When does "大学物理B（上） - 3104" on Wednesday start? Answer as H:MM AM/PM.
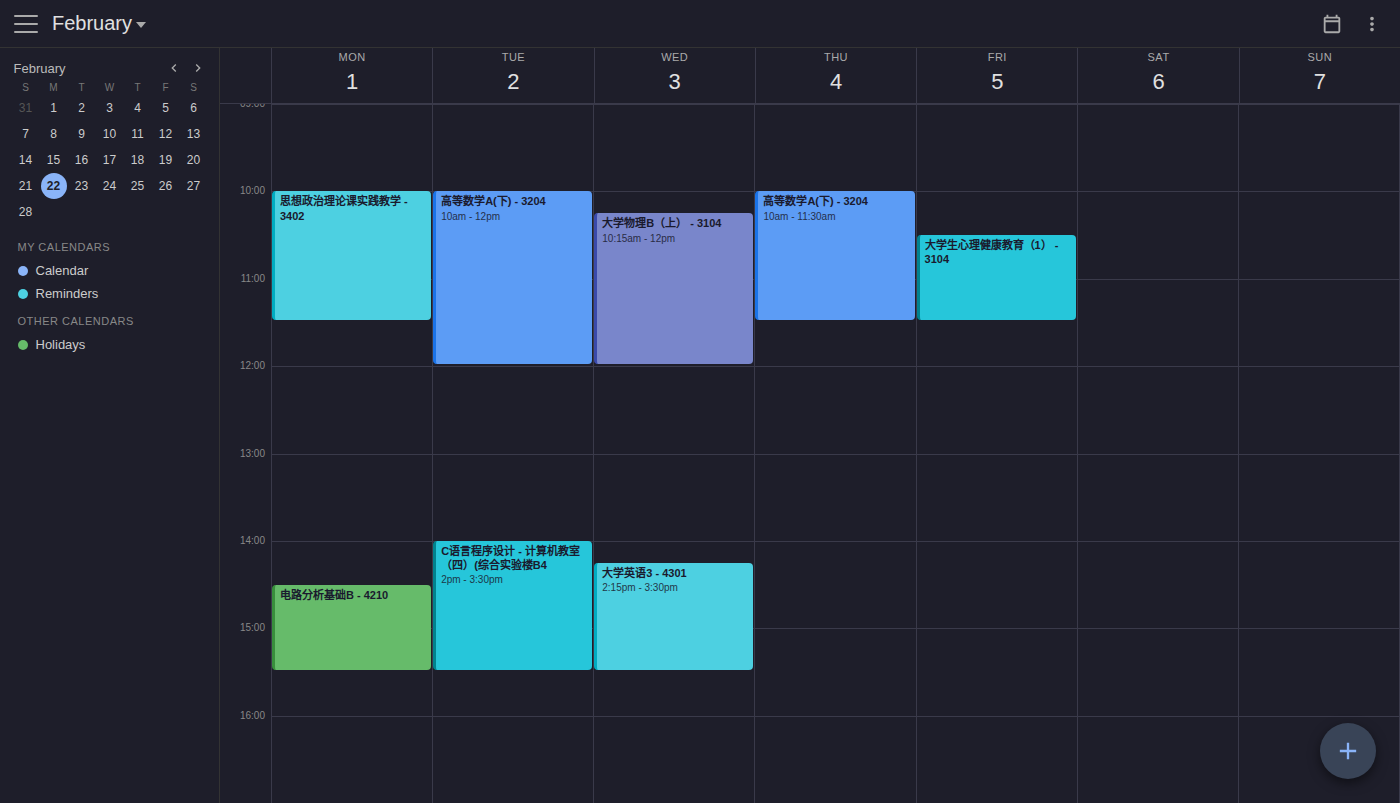
10:15 AM